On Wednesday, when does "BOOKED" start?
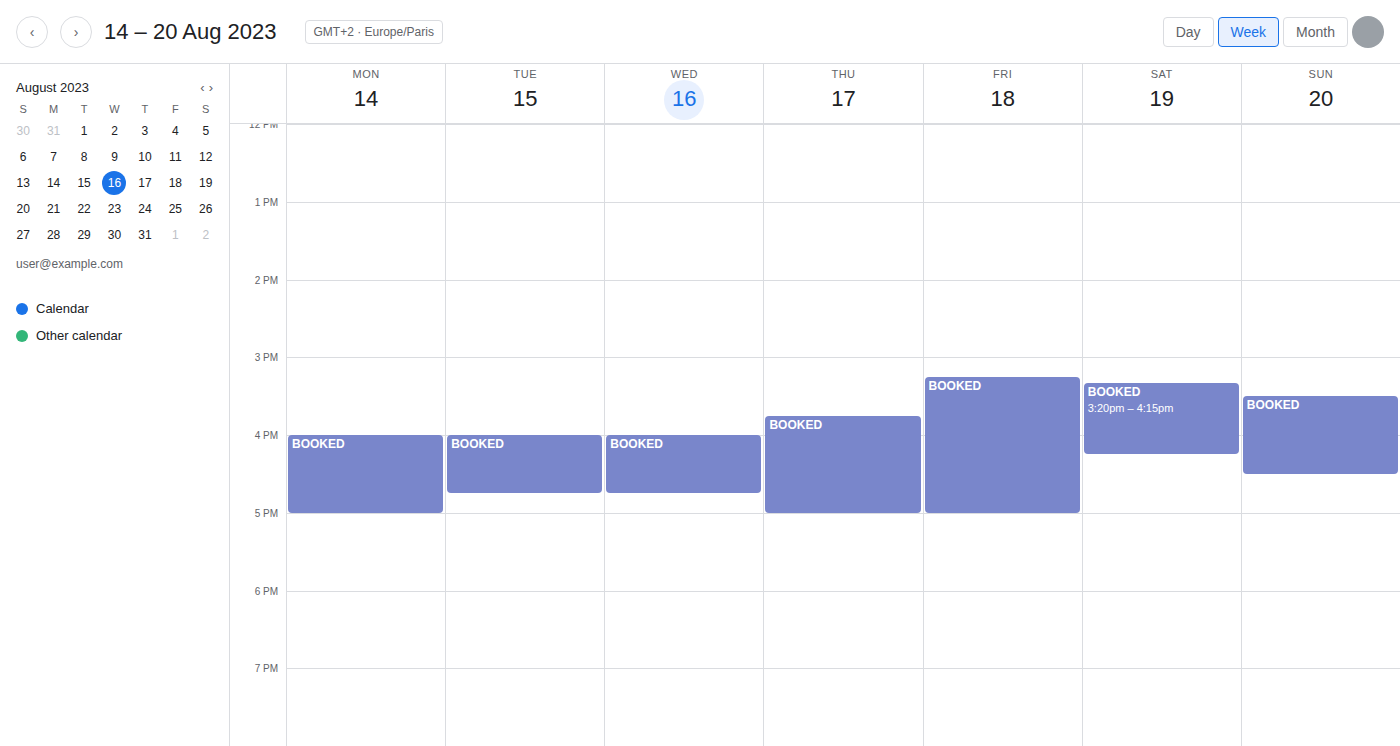
4:00 PM